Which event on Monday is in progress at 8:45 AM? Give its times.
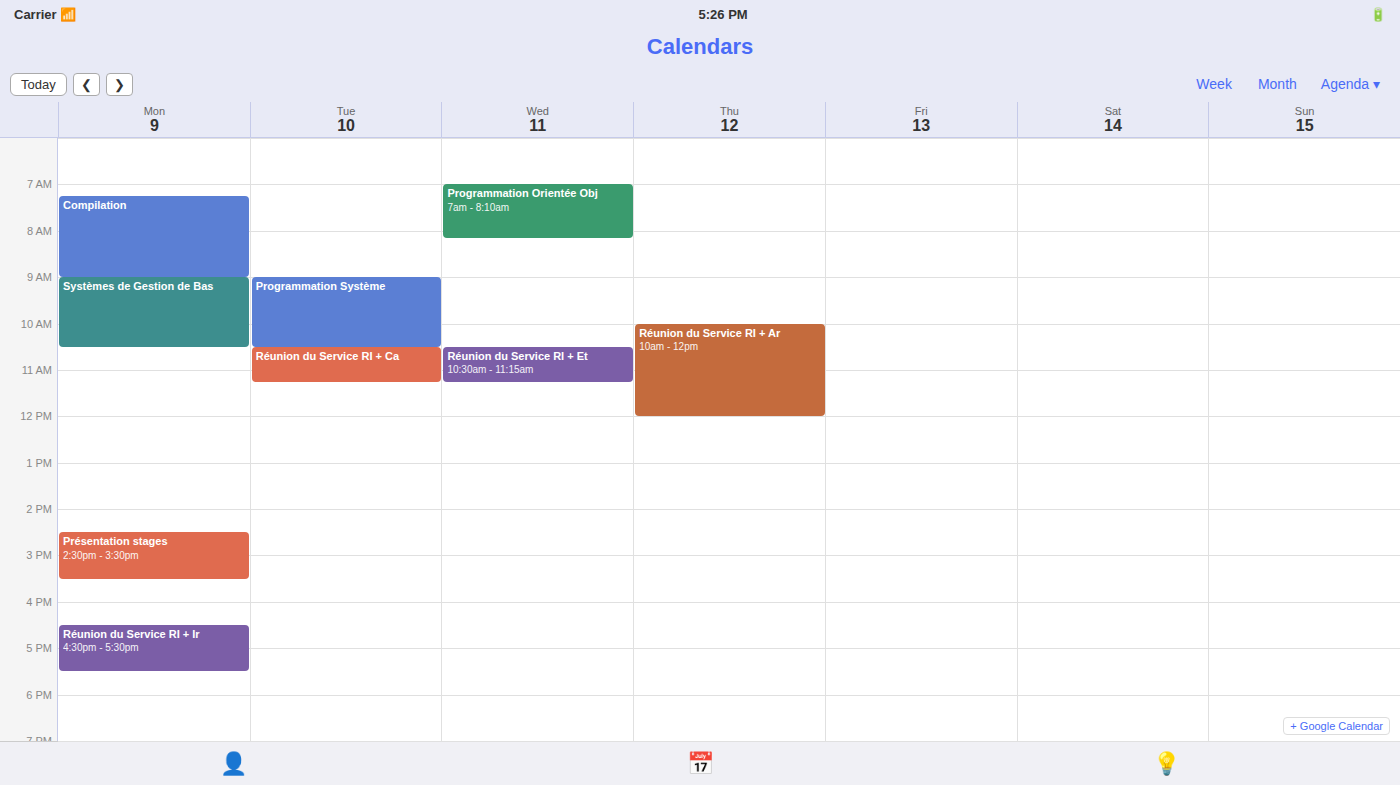
"Compilation", 7:15 AM to 9:00 AM